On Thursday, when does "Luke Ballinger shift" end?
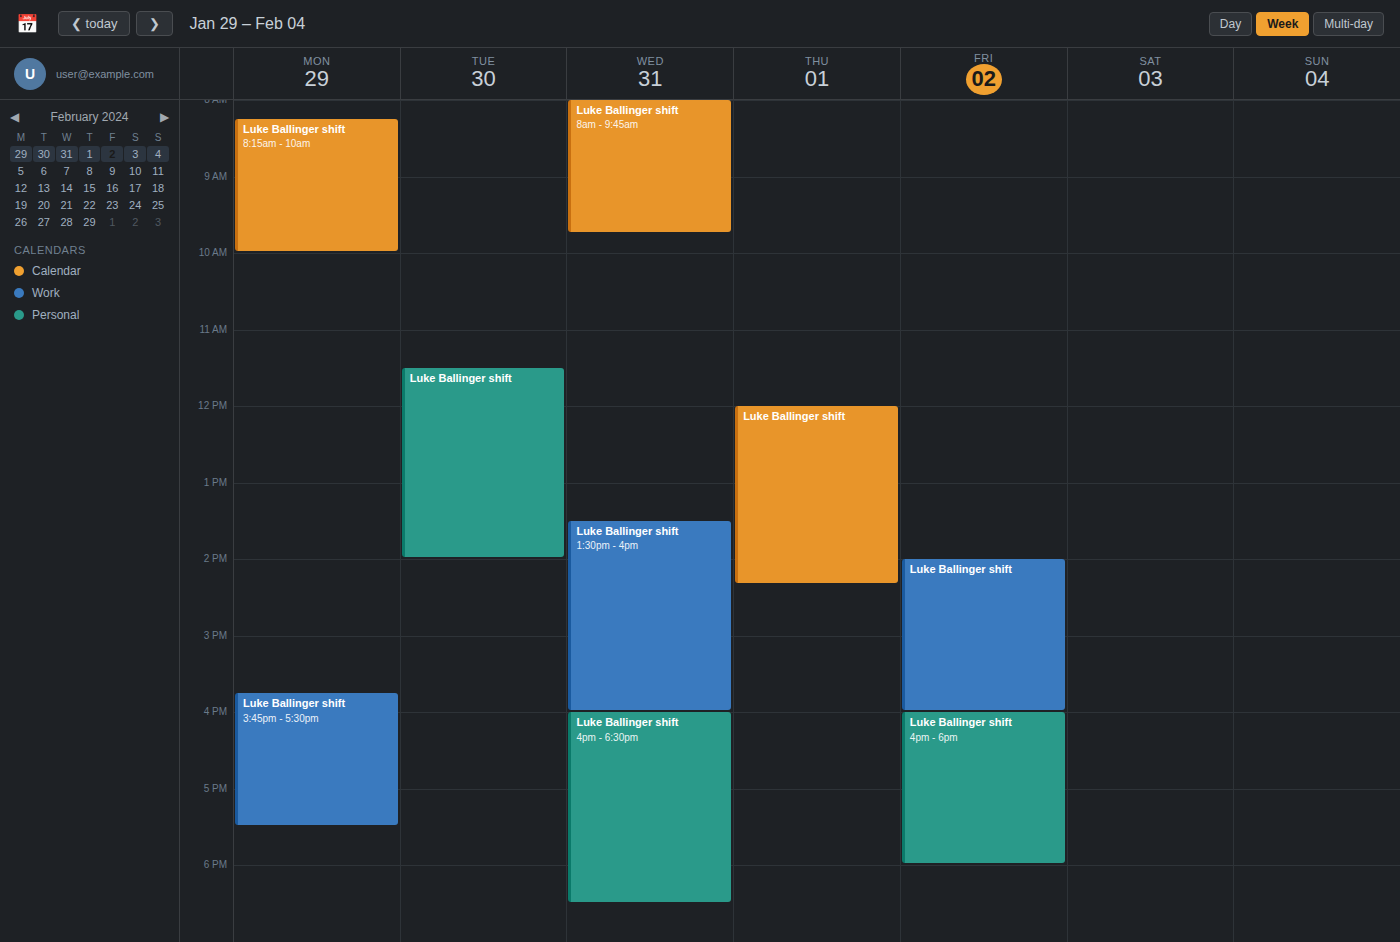
14:20